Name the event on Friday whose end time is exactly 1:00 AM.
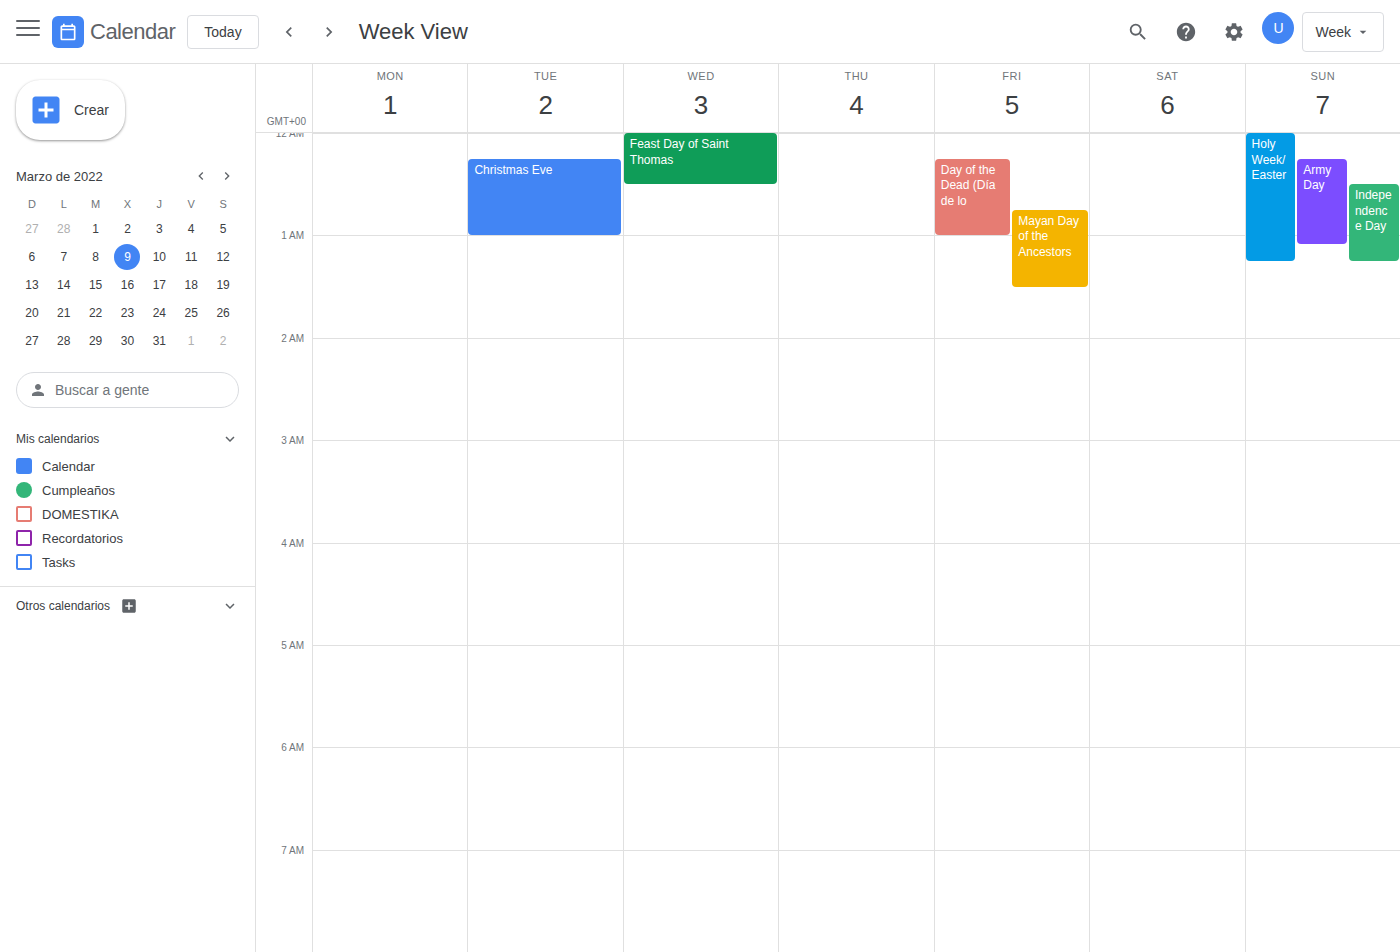
"Day of the Dead (Día de lo"